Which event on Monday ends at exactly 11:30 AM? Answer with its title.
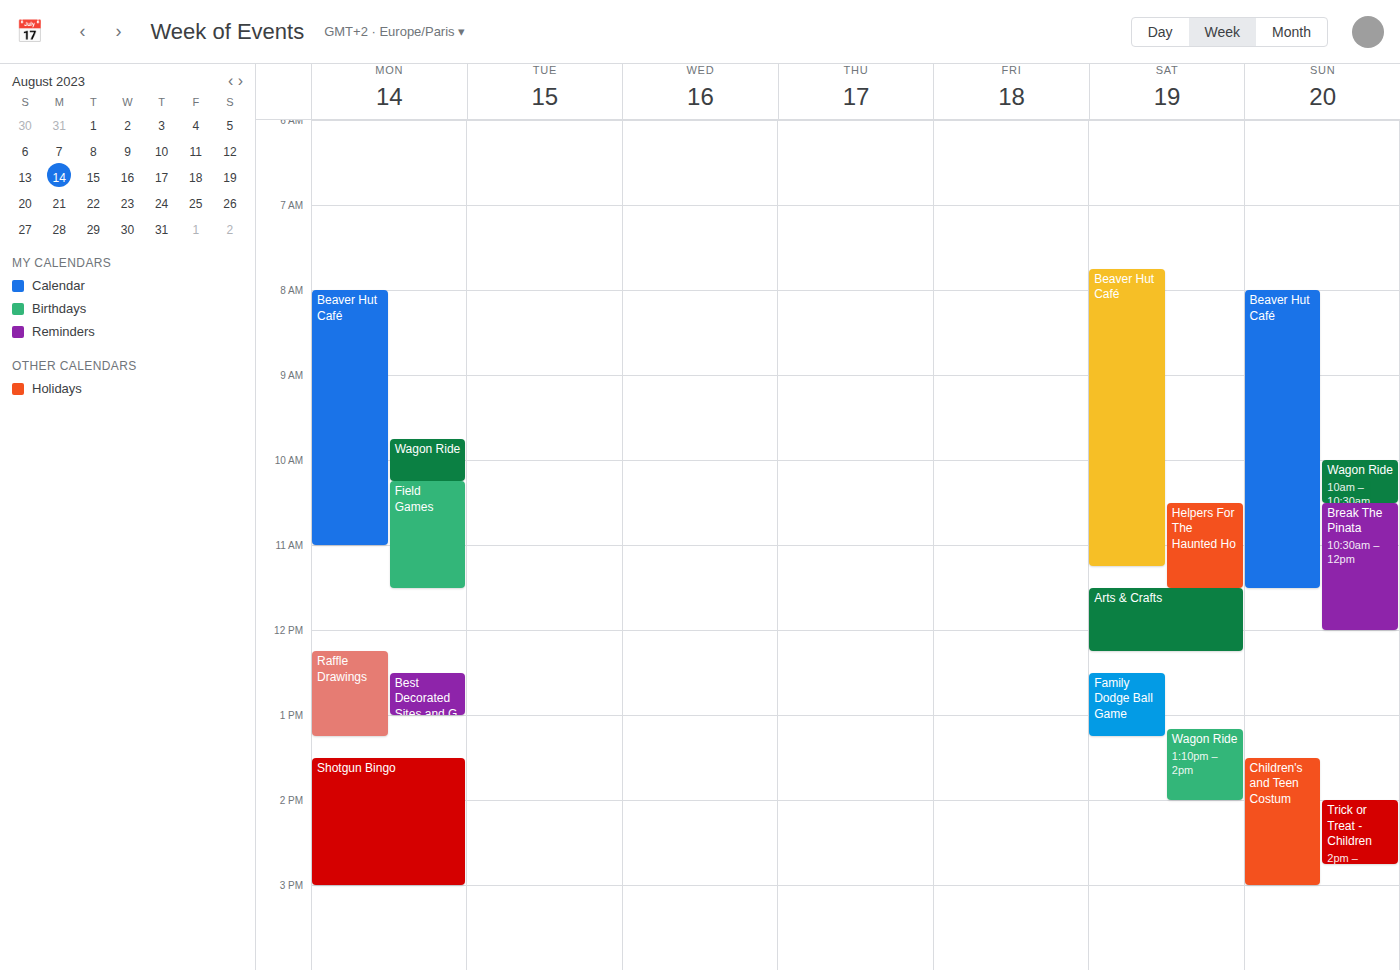
"Field Games"